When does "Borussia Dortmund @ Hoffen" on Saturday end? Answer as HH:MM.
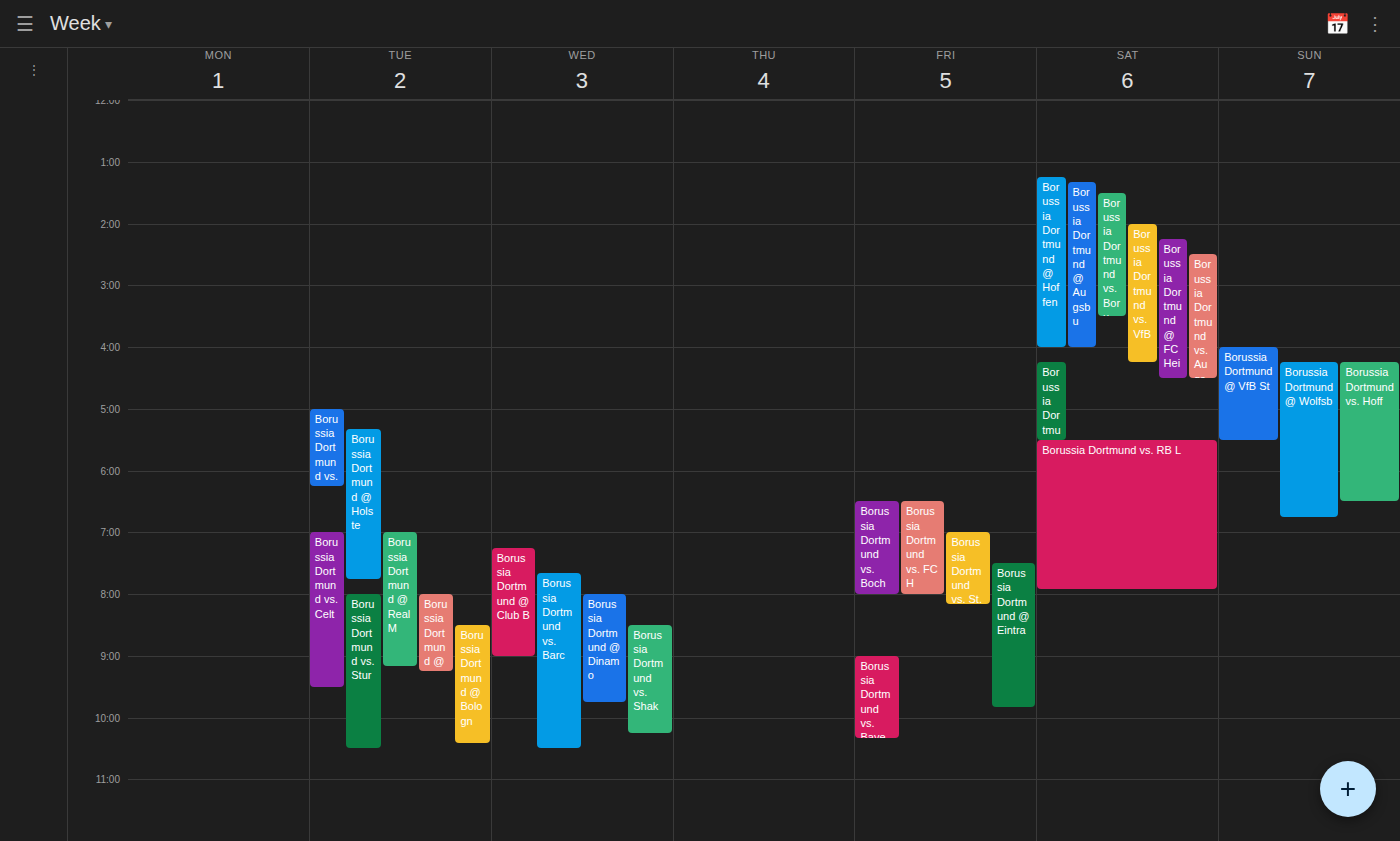
16:00